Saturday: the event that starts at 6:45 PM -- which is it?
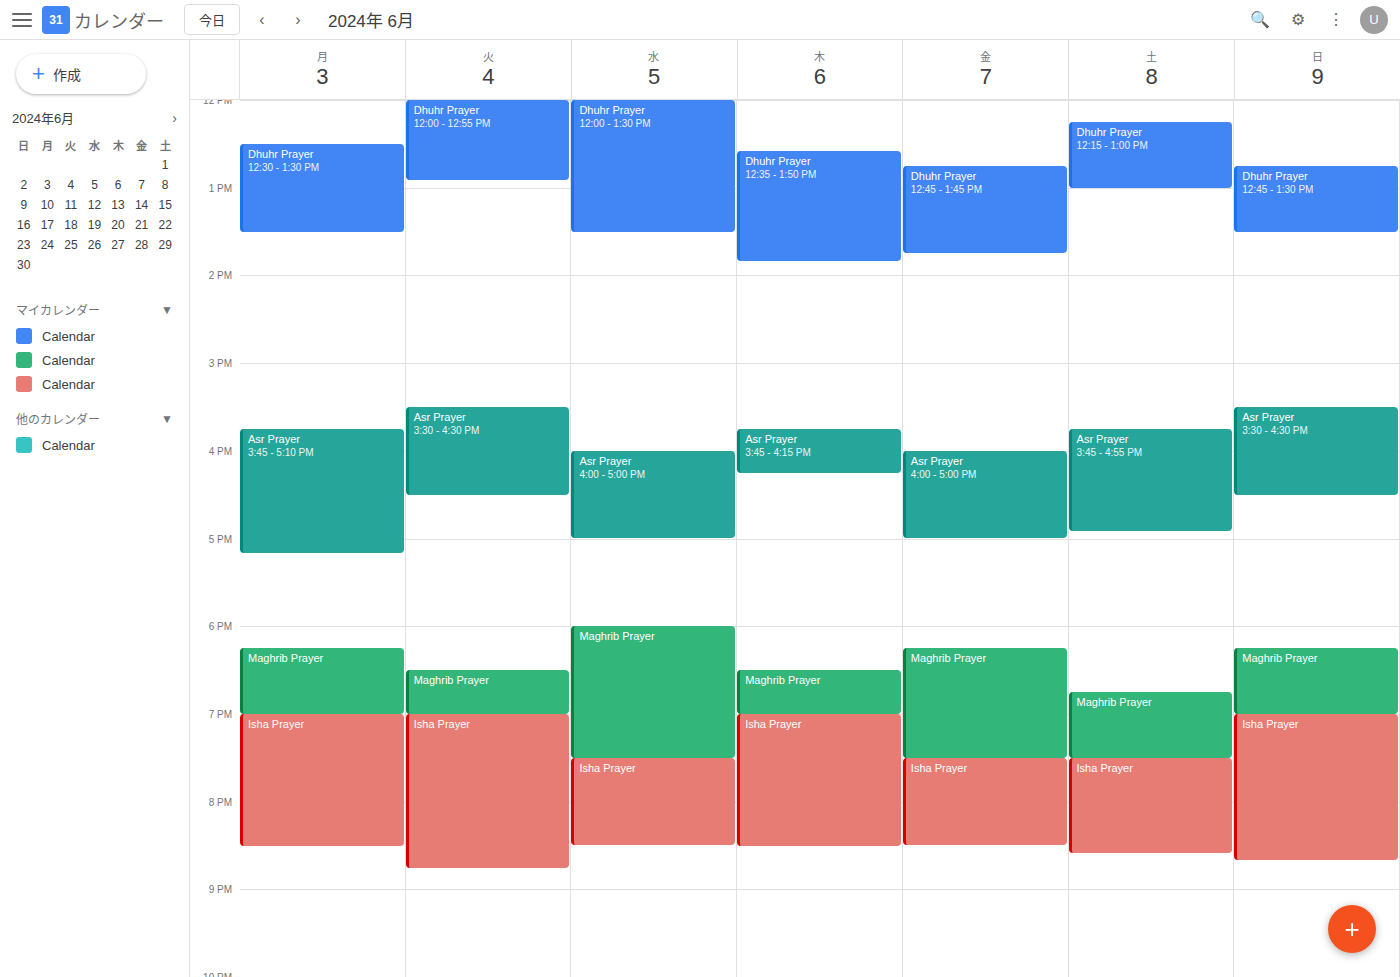
"Maghrib Prayer"